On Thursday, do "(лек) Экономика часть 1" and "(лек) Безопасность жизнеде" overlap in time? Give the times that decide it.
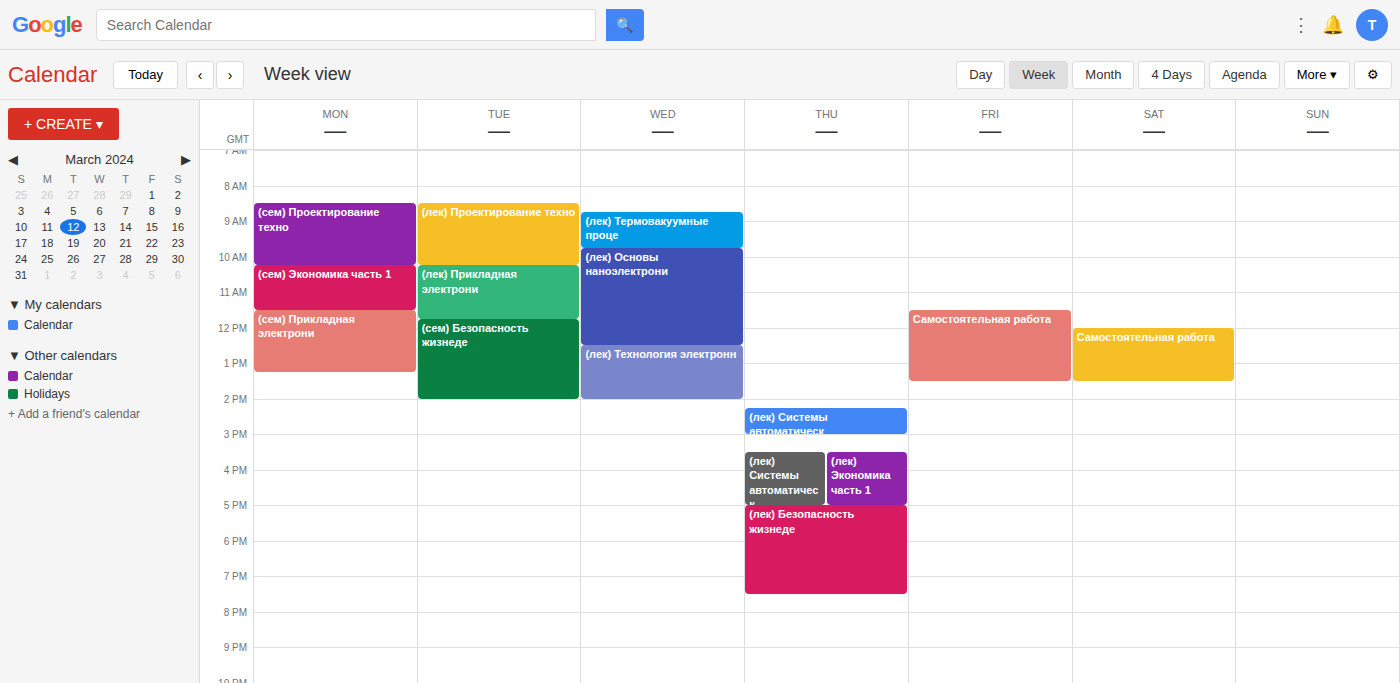
"(лек) Экономика часть 1" ends at 5:00 PM, exactly when "(лек) Безопасность жизнеде" starts -- they touch but do not overlap.